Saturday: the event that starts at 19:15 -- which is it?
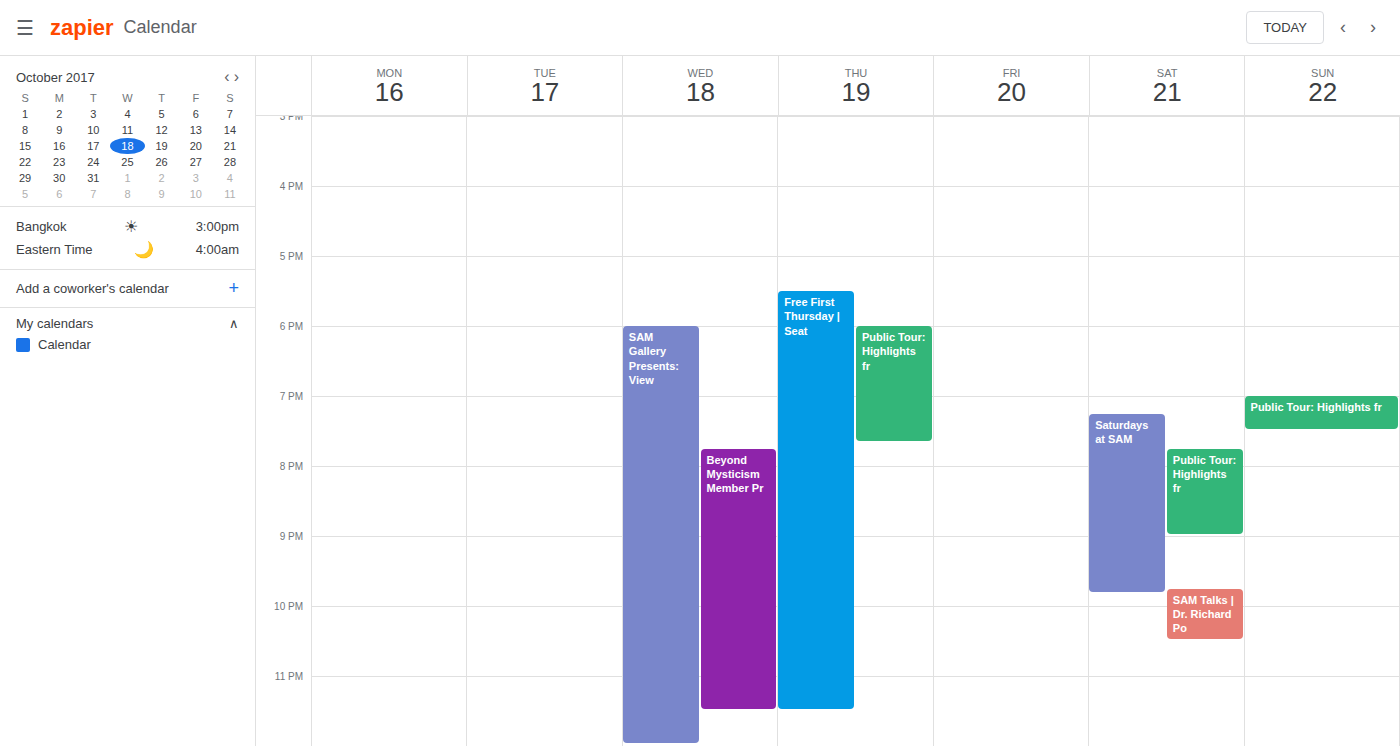
"Saturdays at SAM"